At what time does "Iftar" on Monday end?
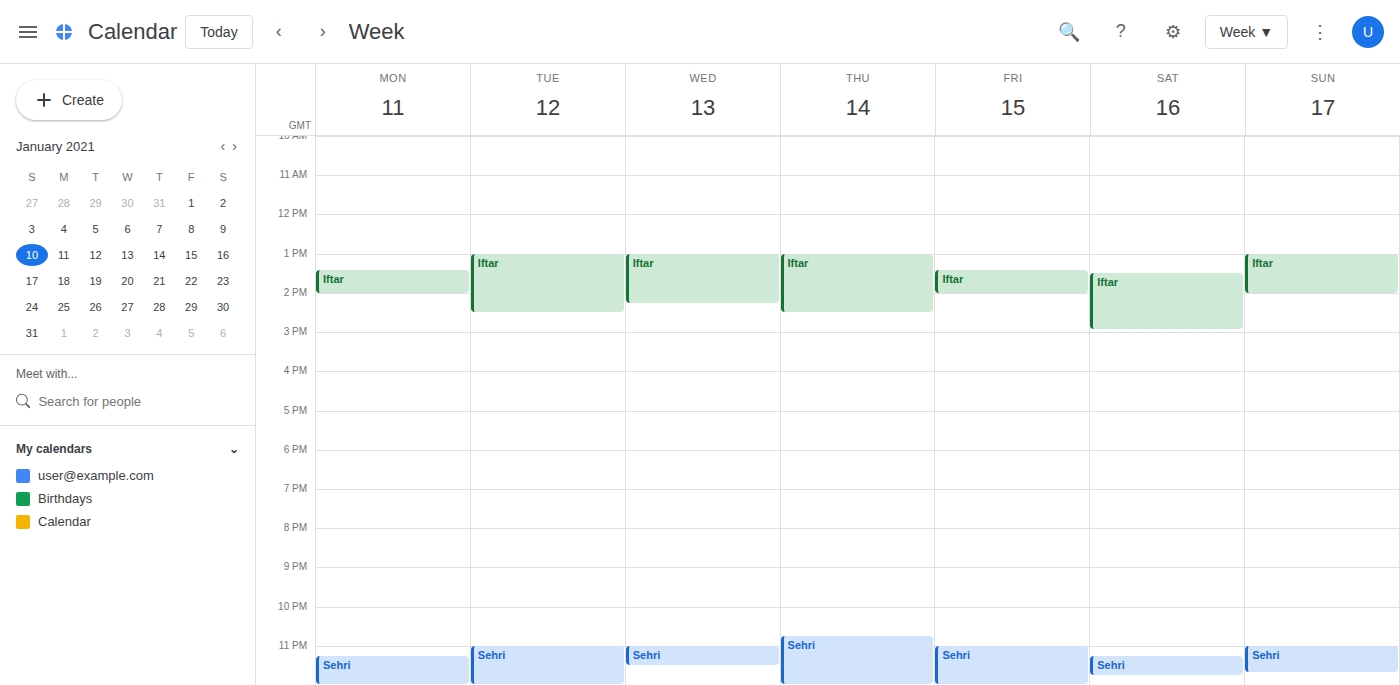
2:00 PM